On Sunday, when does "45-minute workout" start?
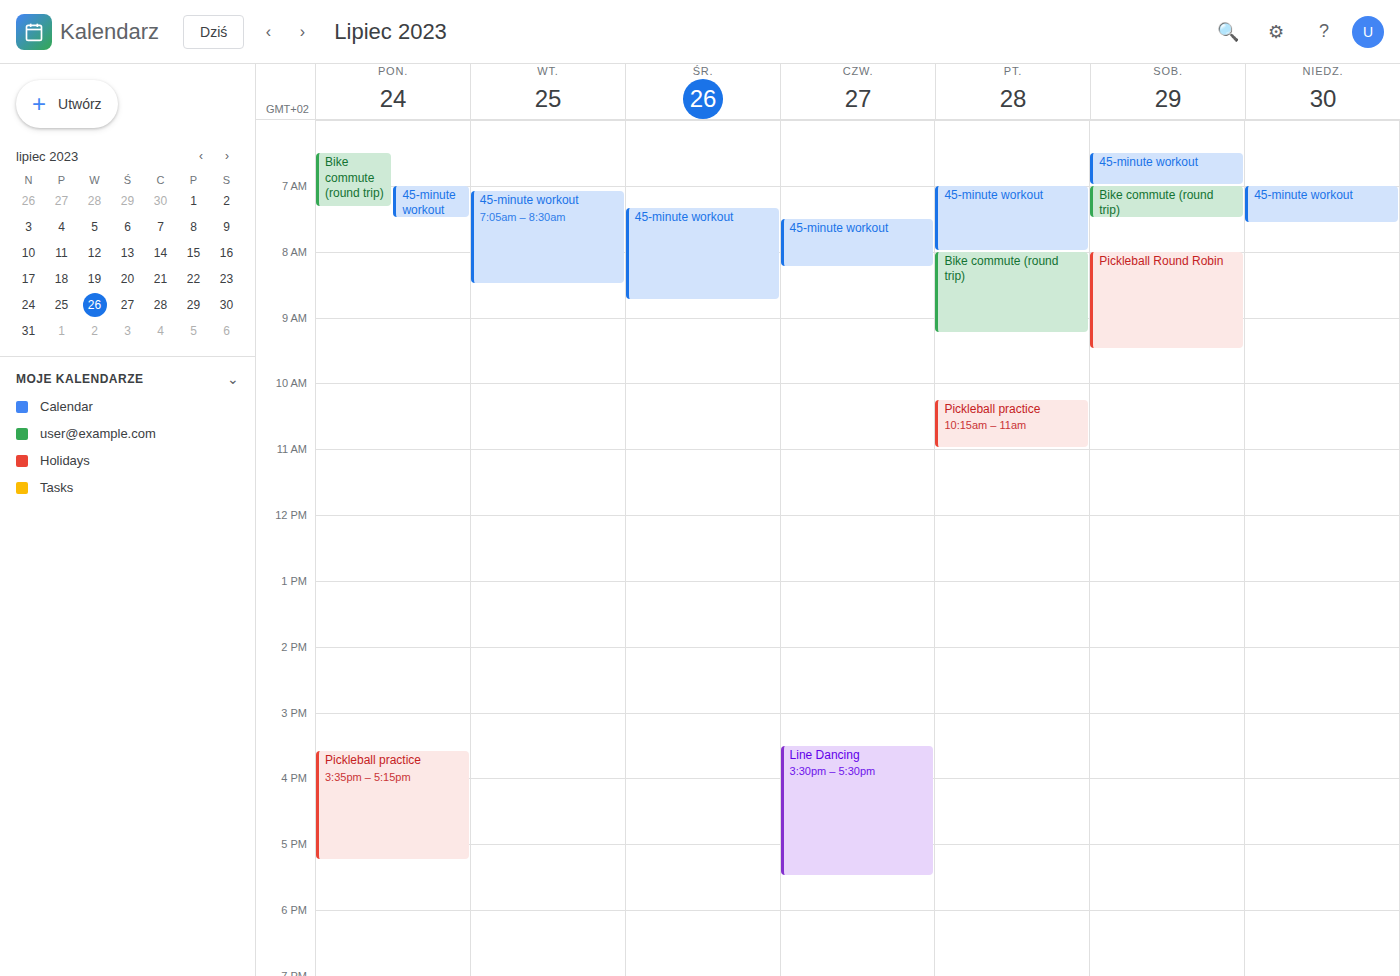
7:00 AM